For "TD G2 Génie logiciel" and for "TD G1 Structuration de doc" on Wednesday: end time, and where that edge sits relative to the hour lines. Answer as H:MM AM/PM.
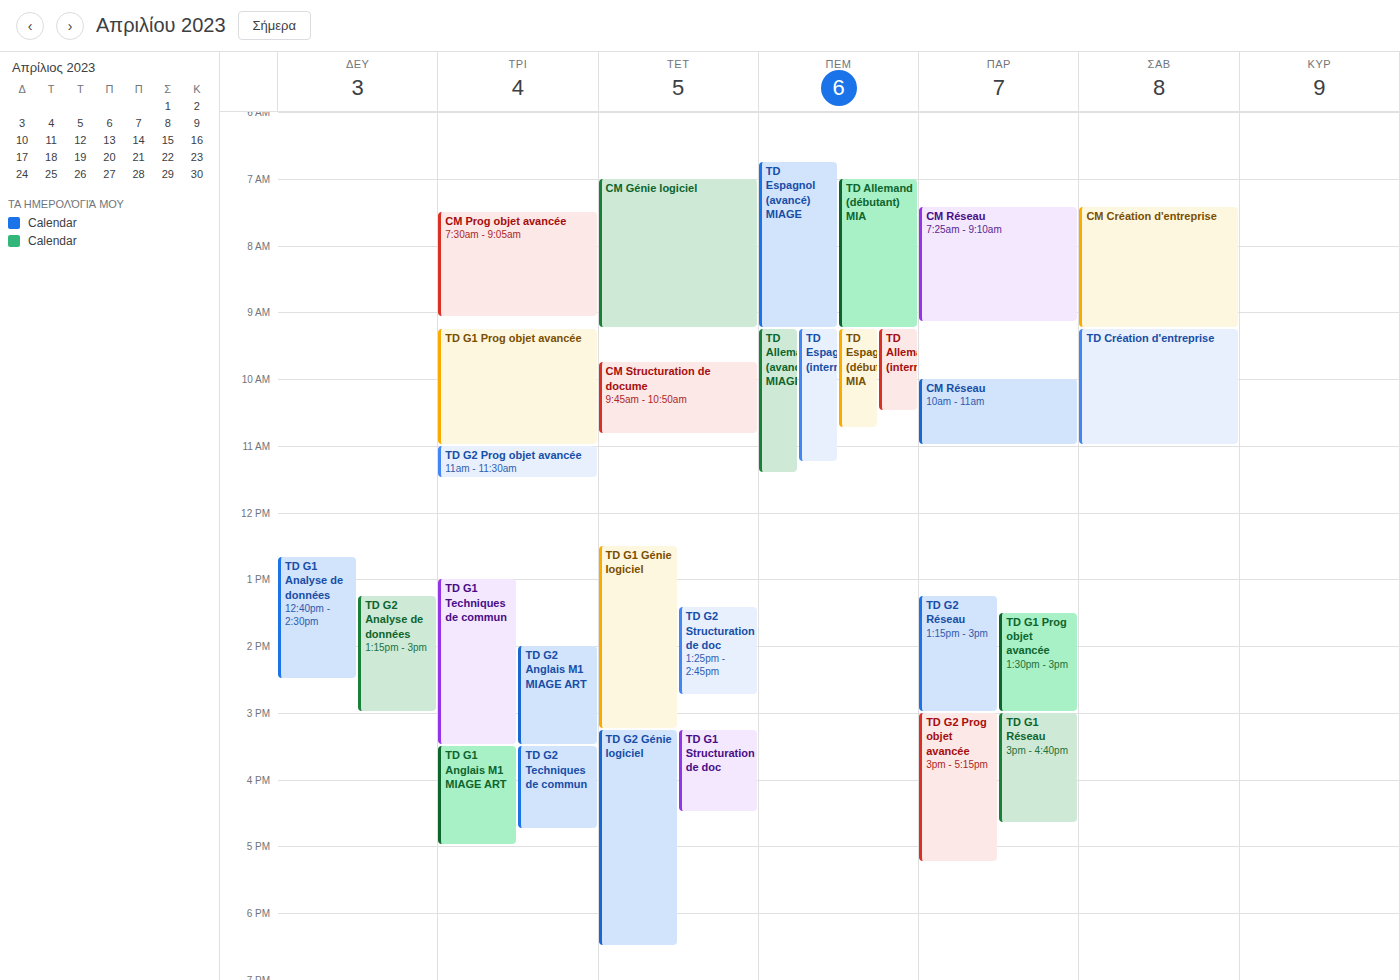
"TD G2 Génie logiciel": 6:30 PM, halfway between the 6 PM and 7 PM lines. "TD G1 Structuration de doc": 4:30 PM, halfway between the 4 PM and 5 PM lines.